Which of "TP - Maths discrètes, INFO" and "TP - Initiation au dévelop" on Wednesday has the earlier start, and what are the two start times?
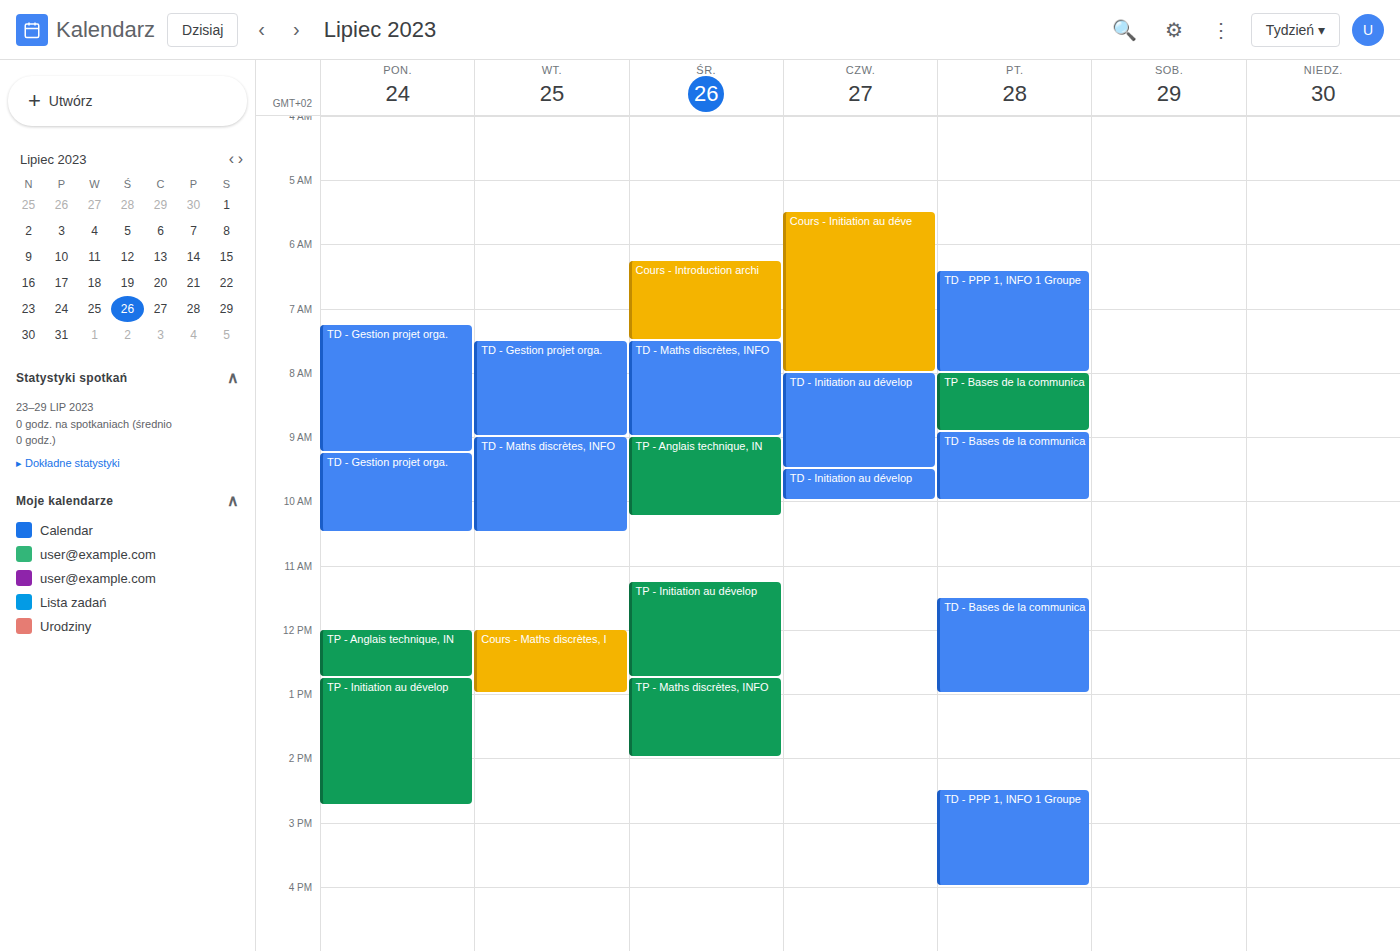
"TP - Initiation au dévelop" 11:15 AM; "TP - Maths discrètes, INFO" 12:45 PM.